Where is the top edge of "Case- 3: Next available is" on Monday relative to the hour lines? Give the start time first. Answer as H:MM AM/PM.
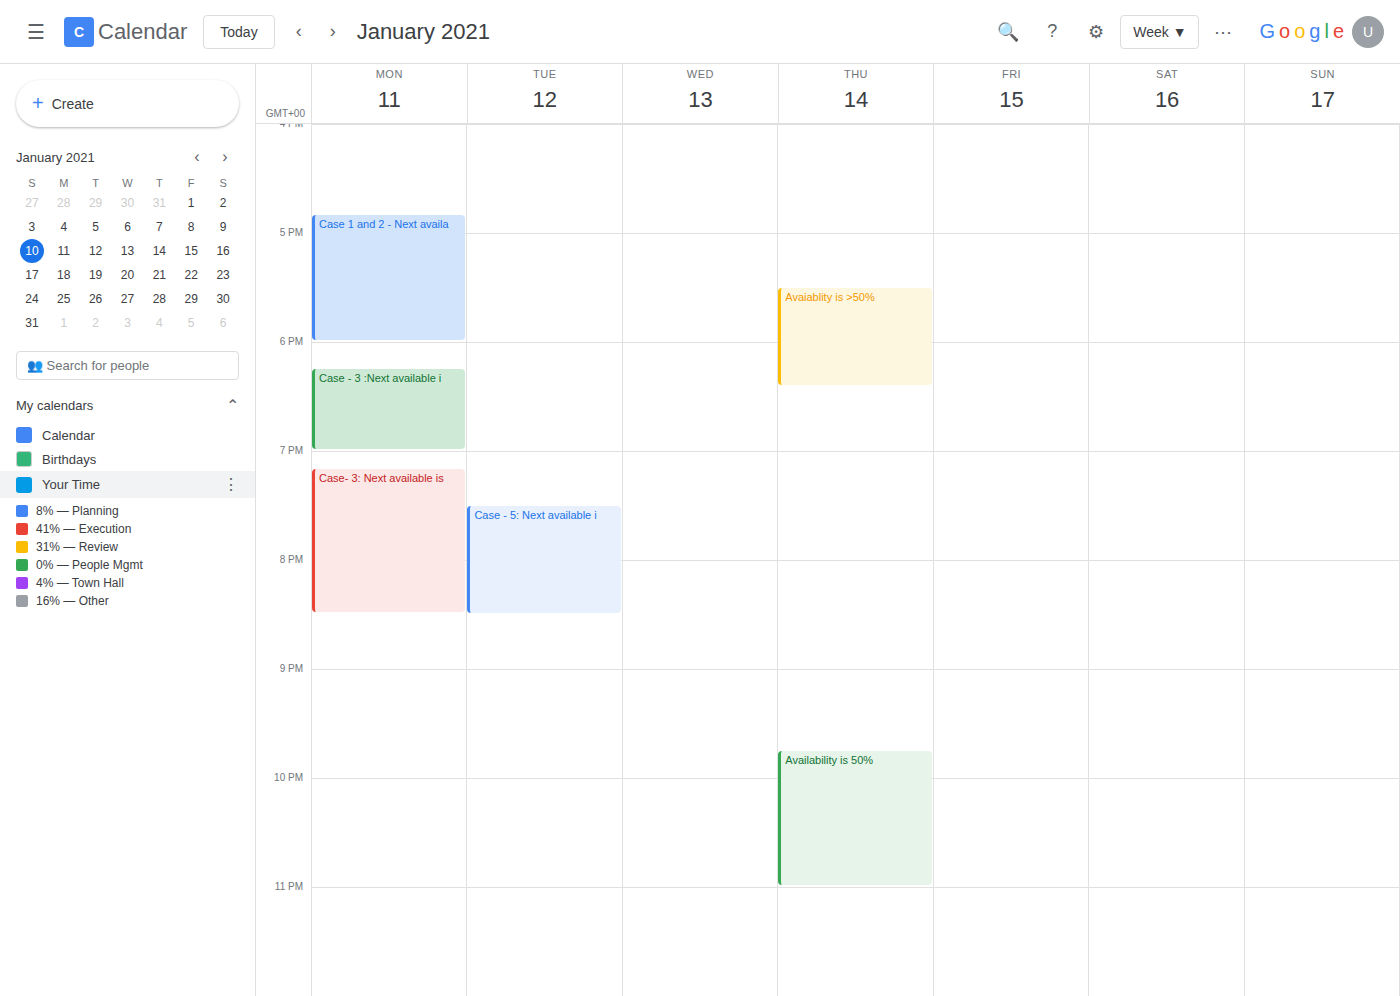
7:10 PM -- neither: 10 minutes below the 7 PM line and 50 minutes above the 8 PM line.